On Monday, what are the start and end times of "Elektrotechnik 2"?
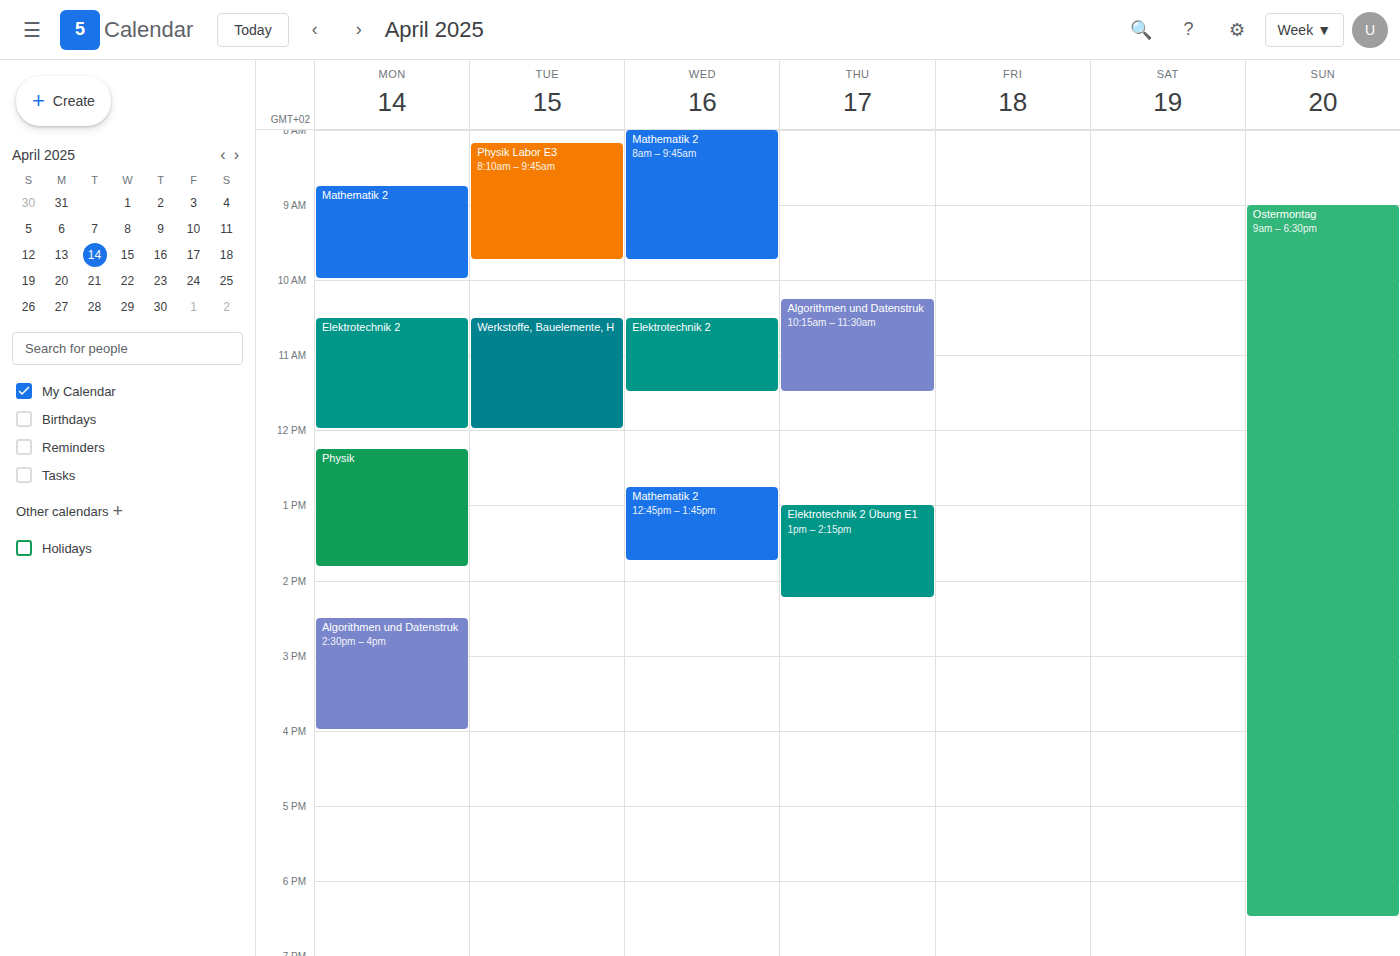
10:30 AM to 12:00 PM